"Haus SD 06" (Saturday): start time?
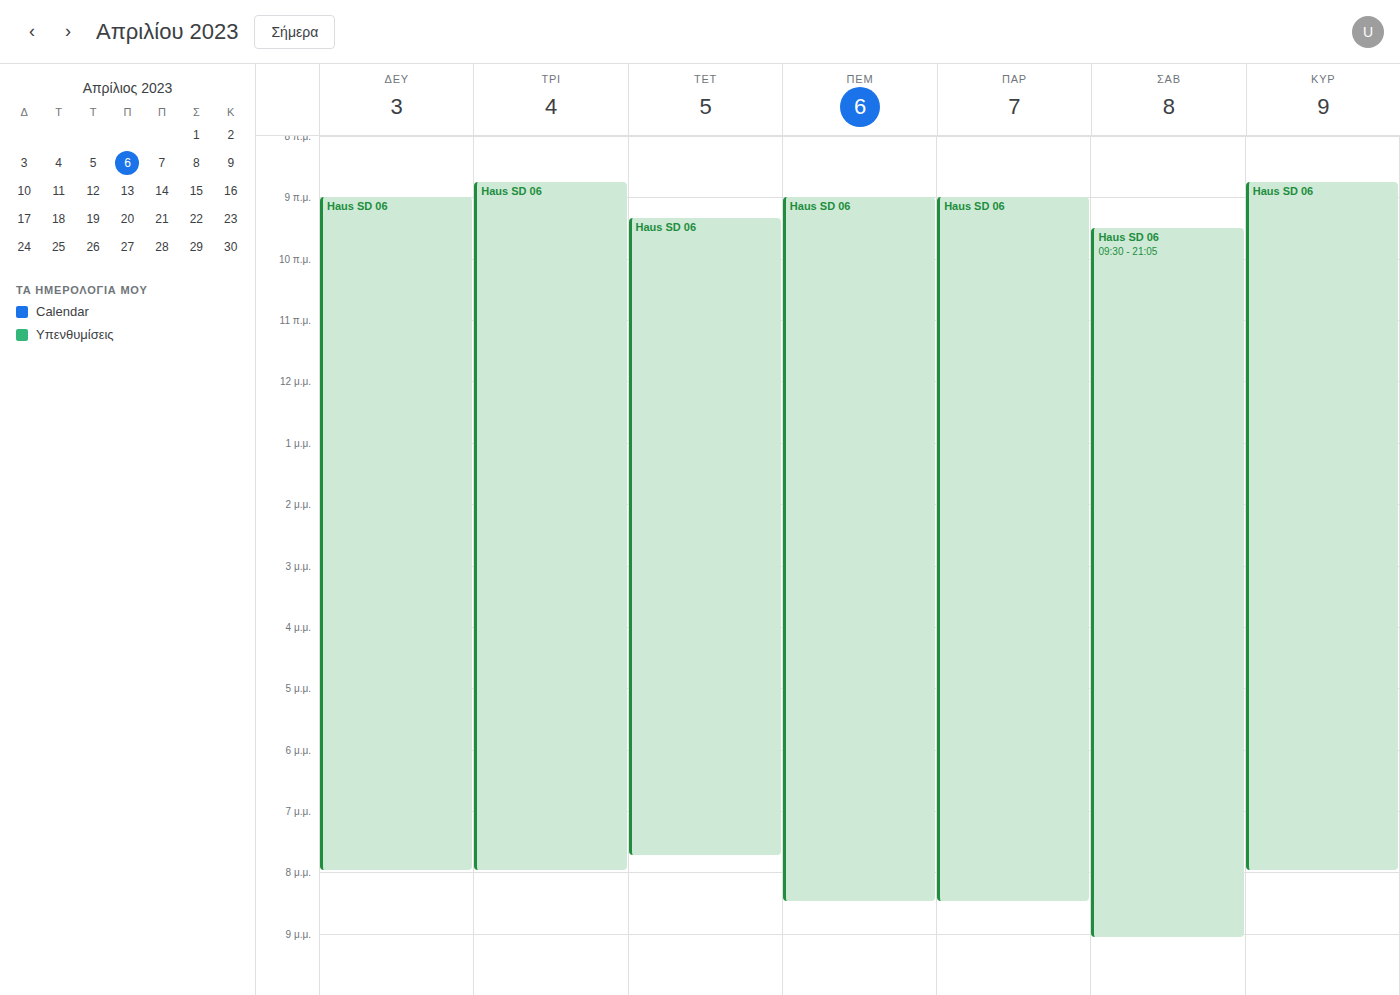
9:30 AM